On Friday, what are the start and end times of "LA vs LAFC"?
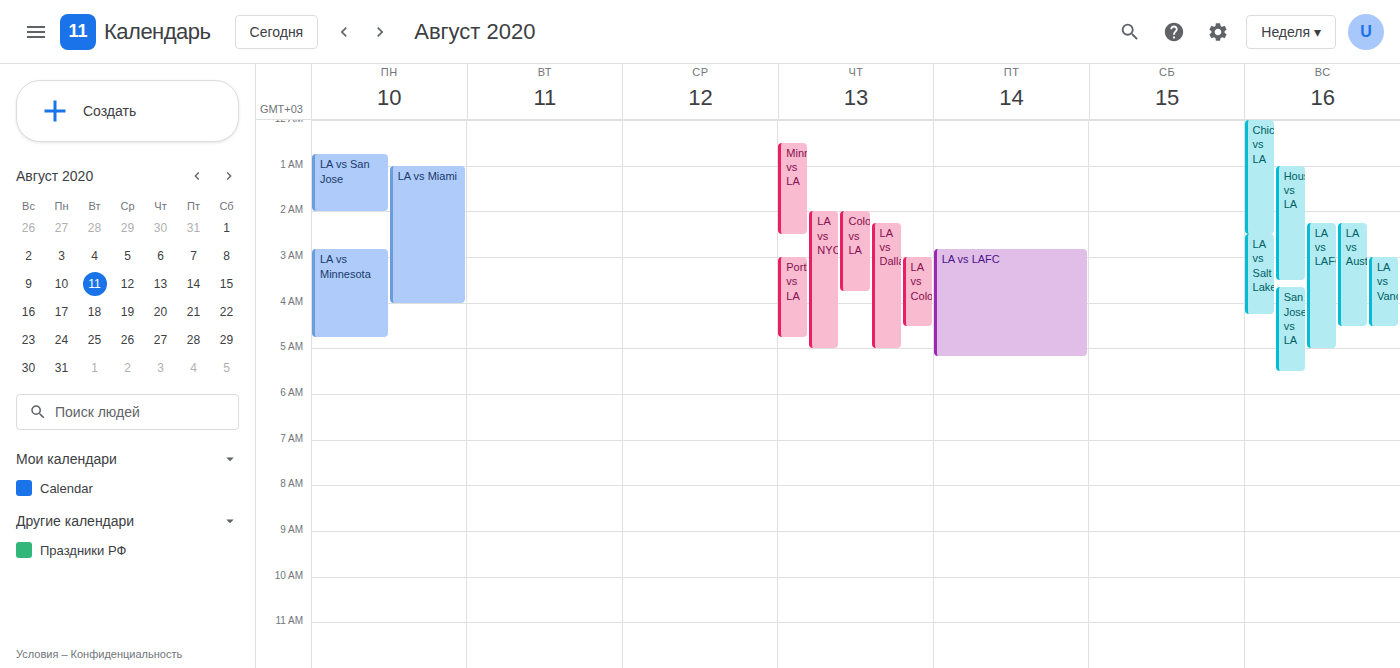
2:50 AM to 5:10 AM